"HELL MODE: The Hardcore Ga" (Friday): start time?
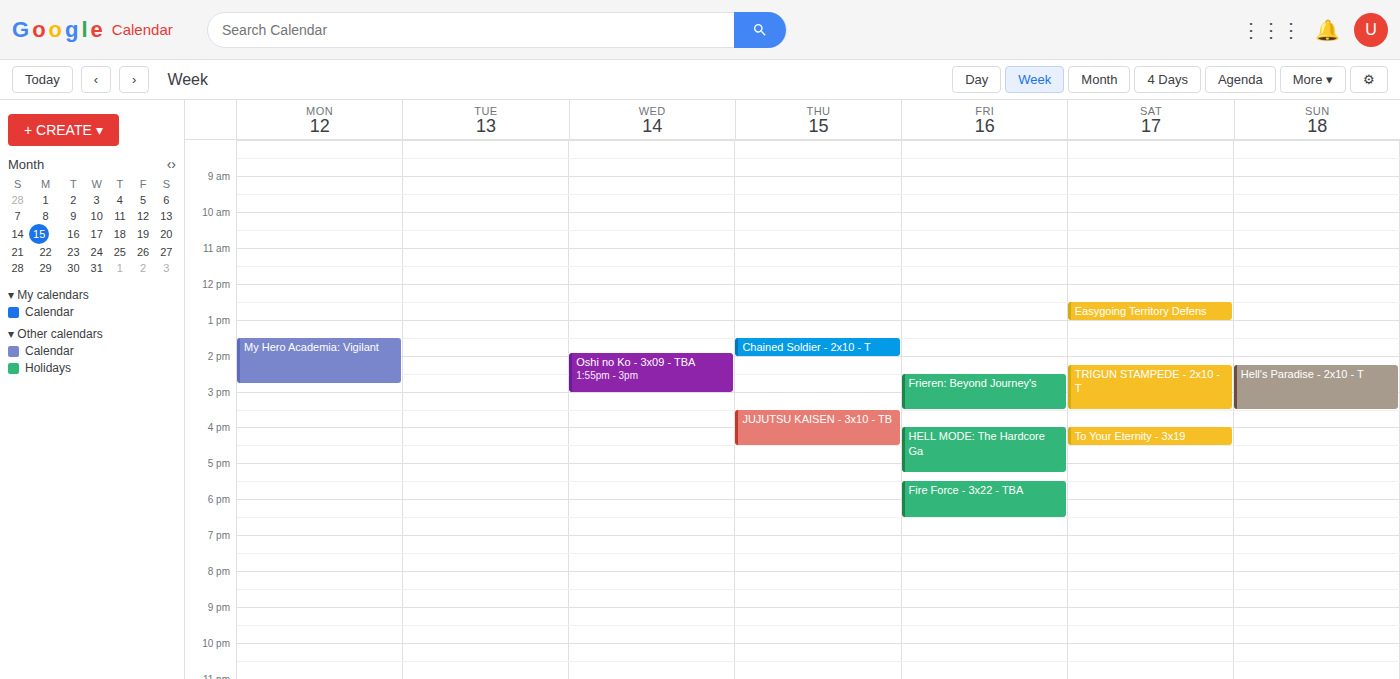
4:00 PM